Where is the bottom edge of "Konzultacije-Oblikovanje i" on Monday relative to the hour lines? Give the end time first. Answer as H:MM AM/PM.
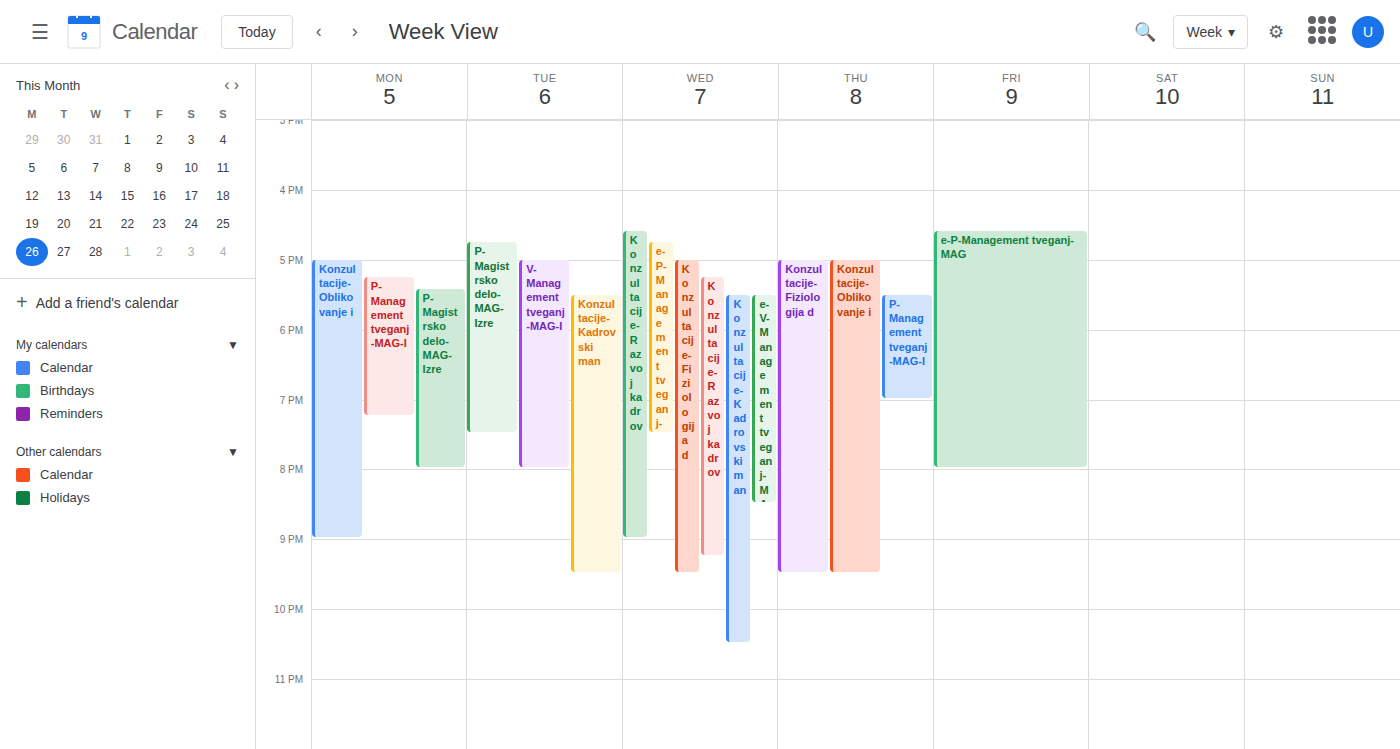
9:00 PM -- exactly on the 9 PM line.